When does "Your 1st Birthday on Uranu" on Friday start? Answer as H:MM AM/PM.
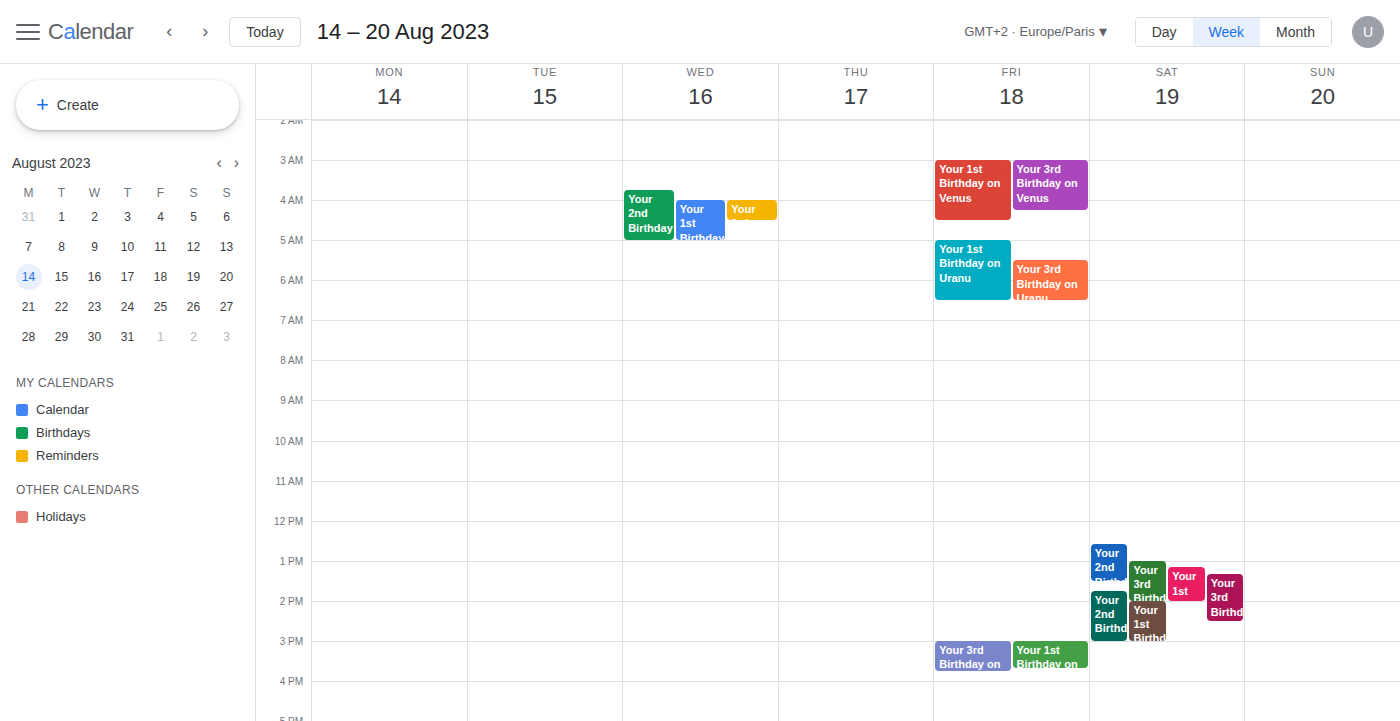
5:00 AM